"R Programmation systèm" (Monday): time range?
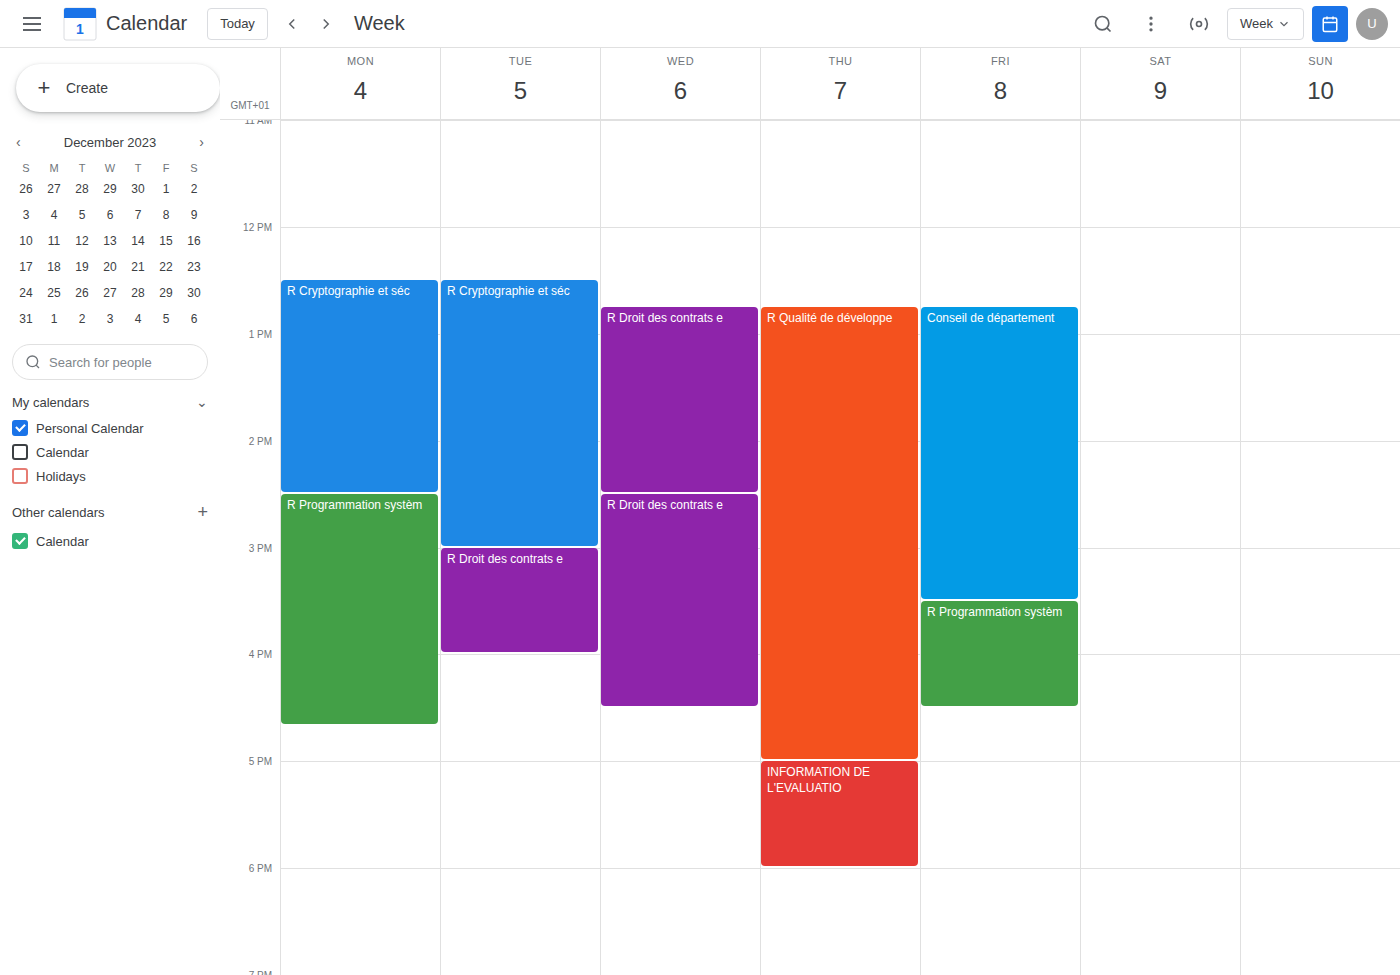
2:30 PM to 4:40 PM